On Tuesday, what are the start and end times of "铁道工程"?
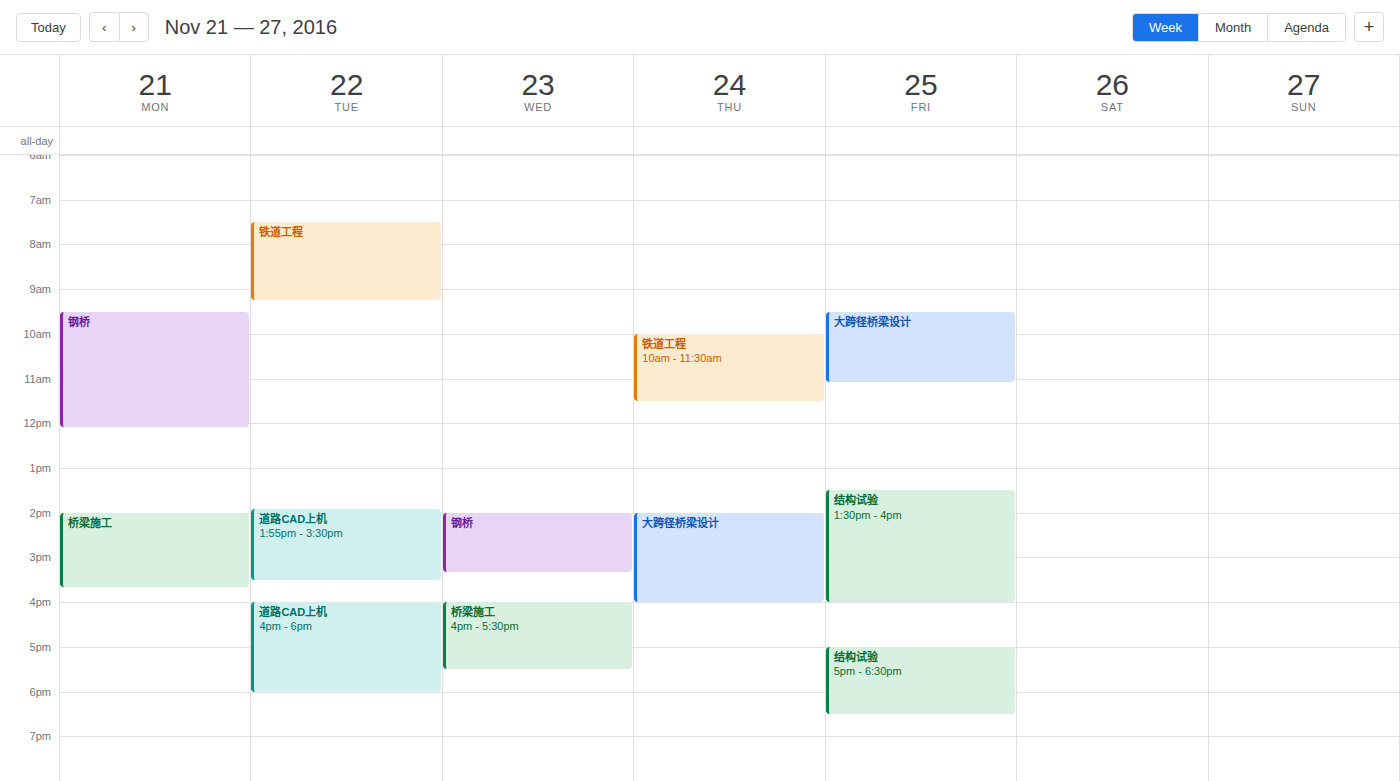
7:30 AM to 9:15 AM